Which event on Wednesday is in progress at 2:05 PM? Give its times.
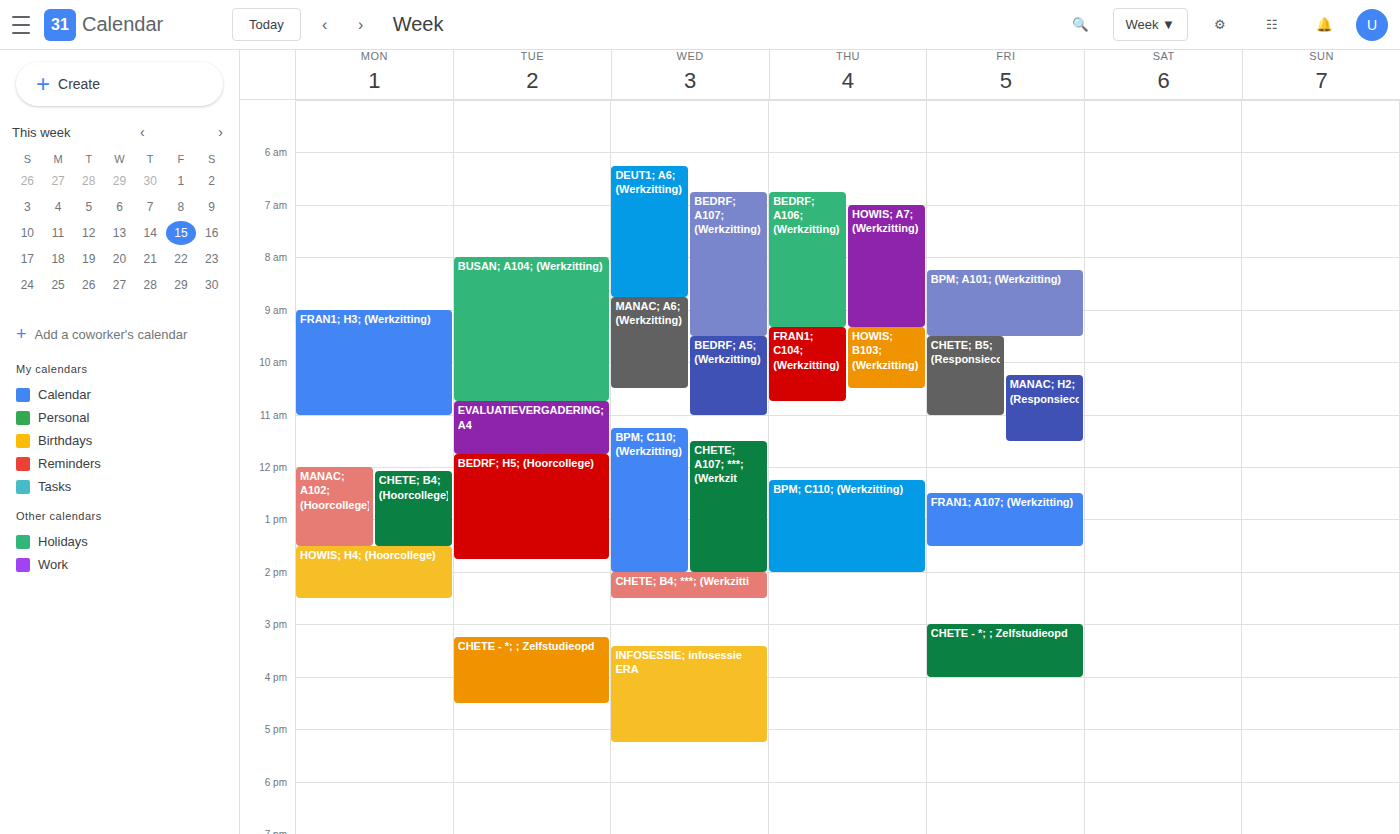
"CHETE; B4; ***; (Werkzitti", 2:00 PM to 2:30 PM